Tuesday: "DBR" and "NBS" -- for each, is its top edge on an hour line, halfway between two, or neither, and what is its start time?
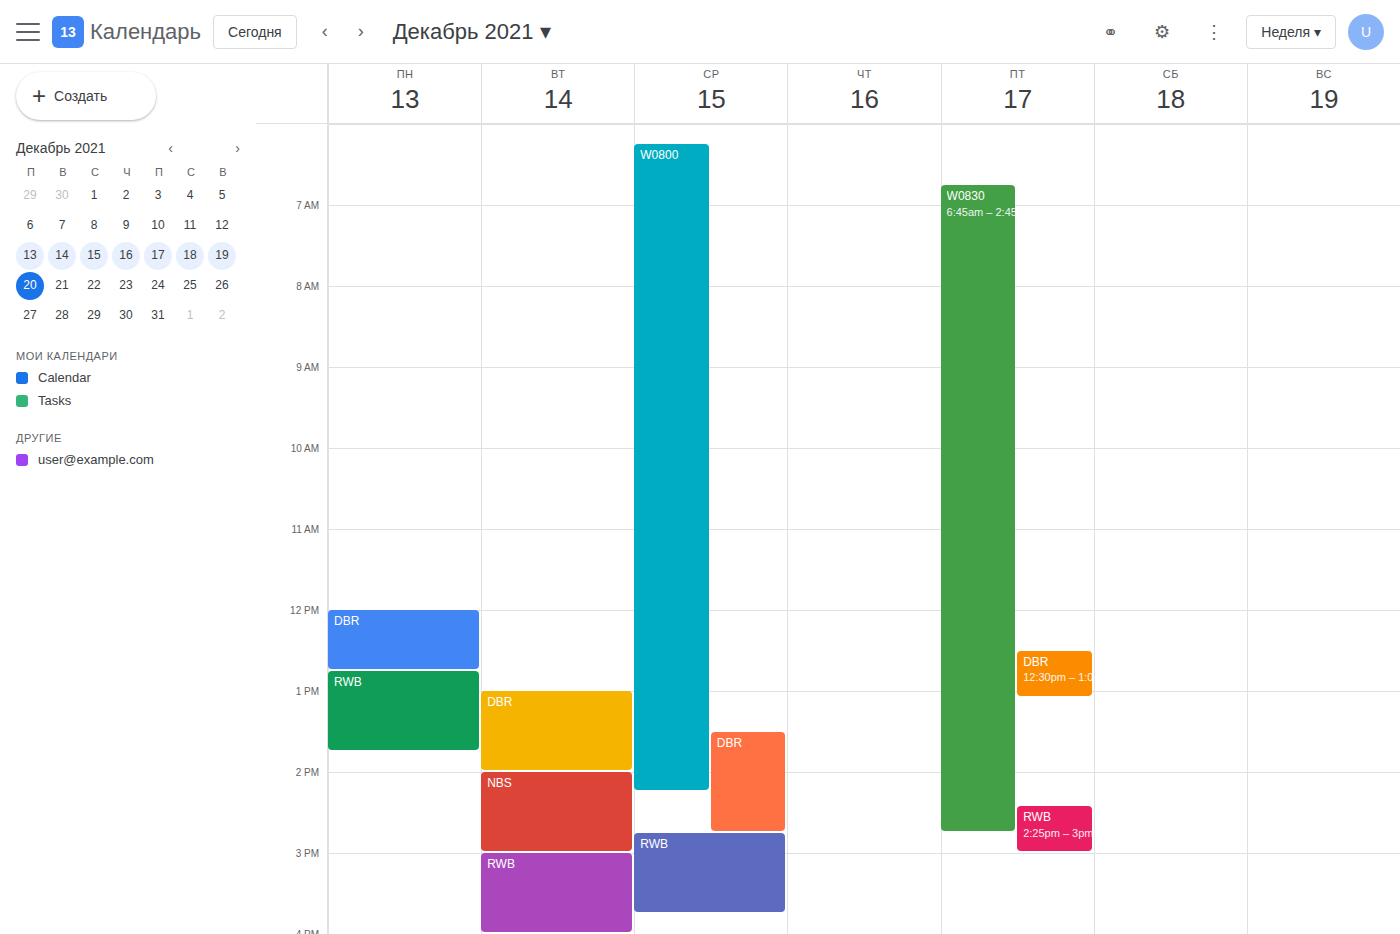
"DBR": 1:00 PM, exactly on the 1 PM line. "NBS": 2:00 PM, exactly on the 2 PM line.